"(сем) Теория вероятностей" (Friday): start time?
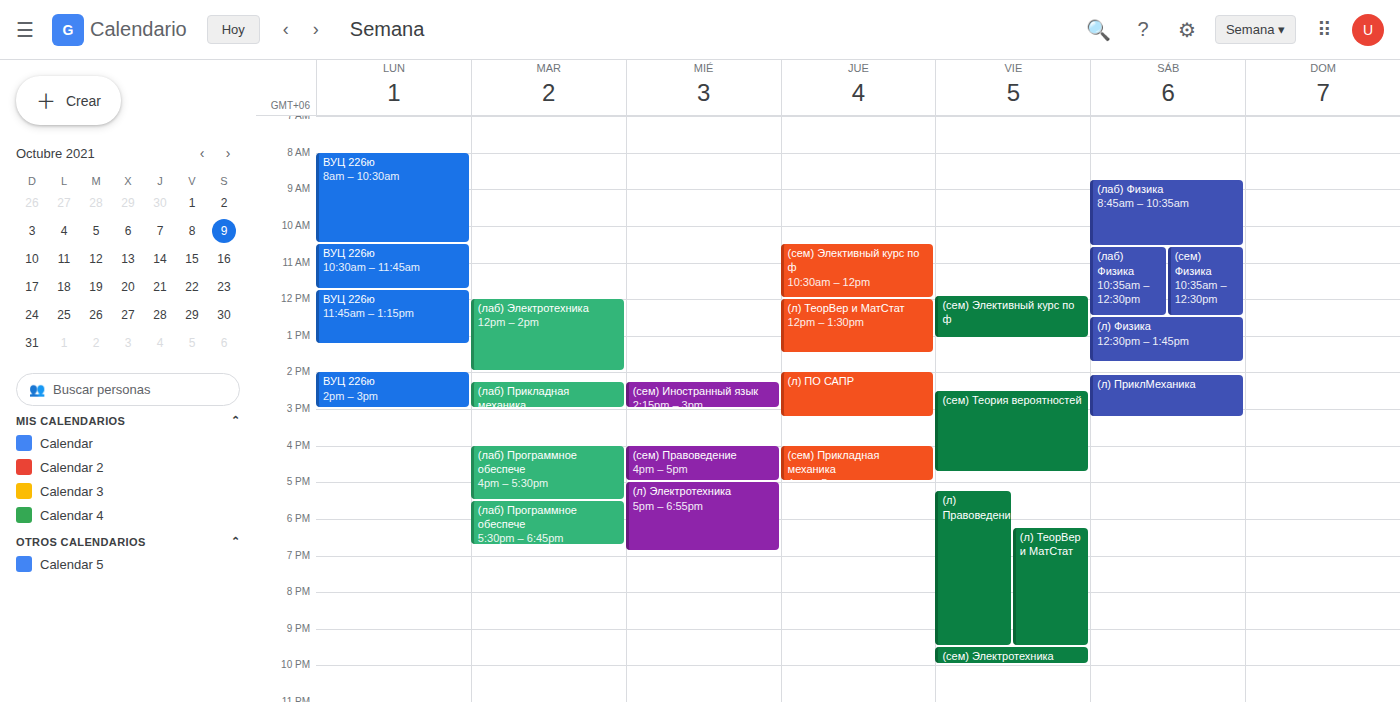
2:30 PM